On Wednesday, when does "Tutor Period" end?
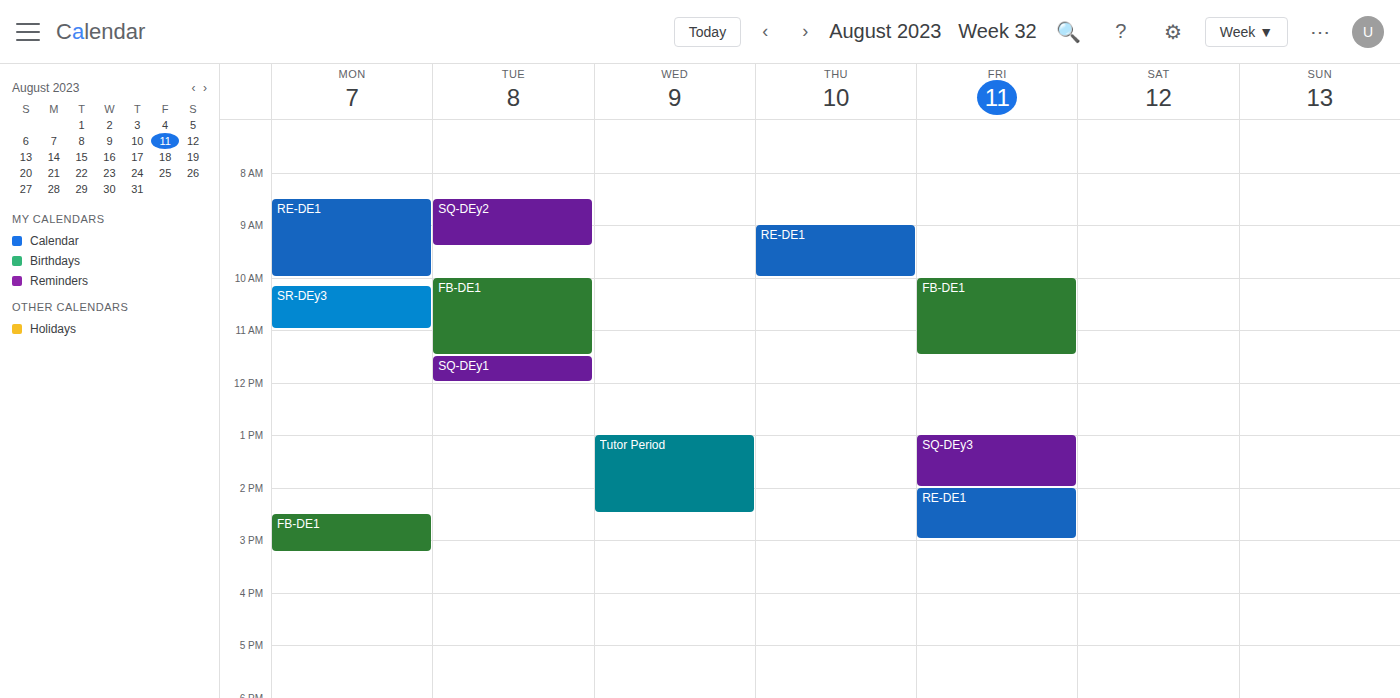
2:30 PM